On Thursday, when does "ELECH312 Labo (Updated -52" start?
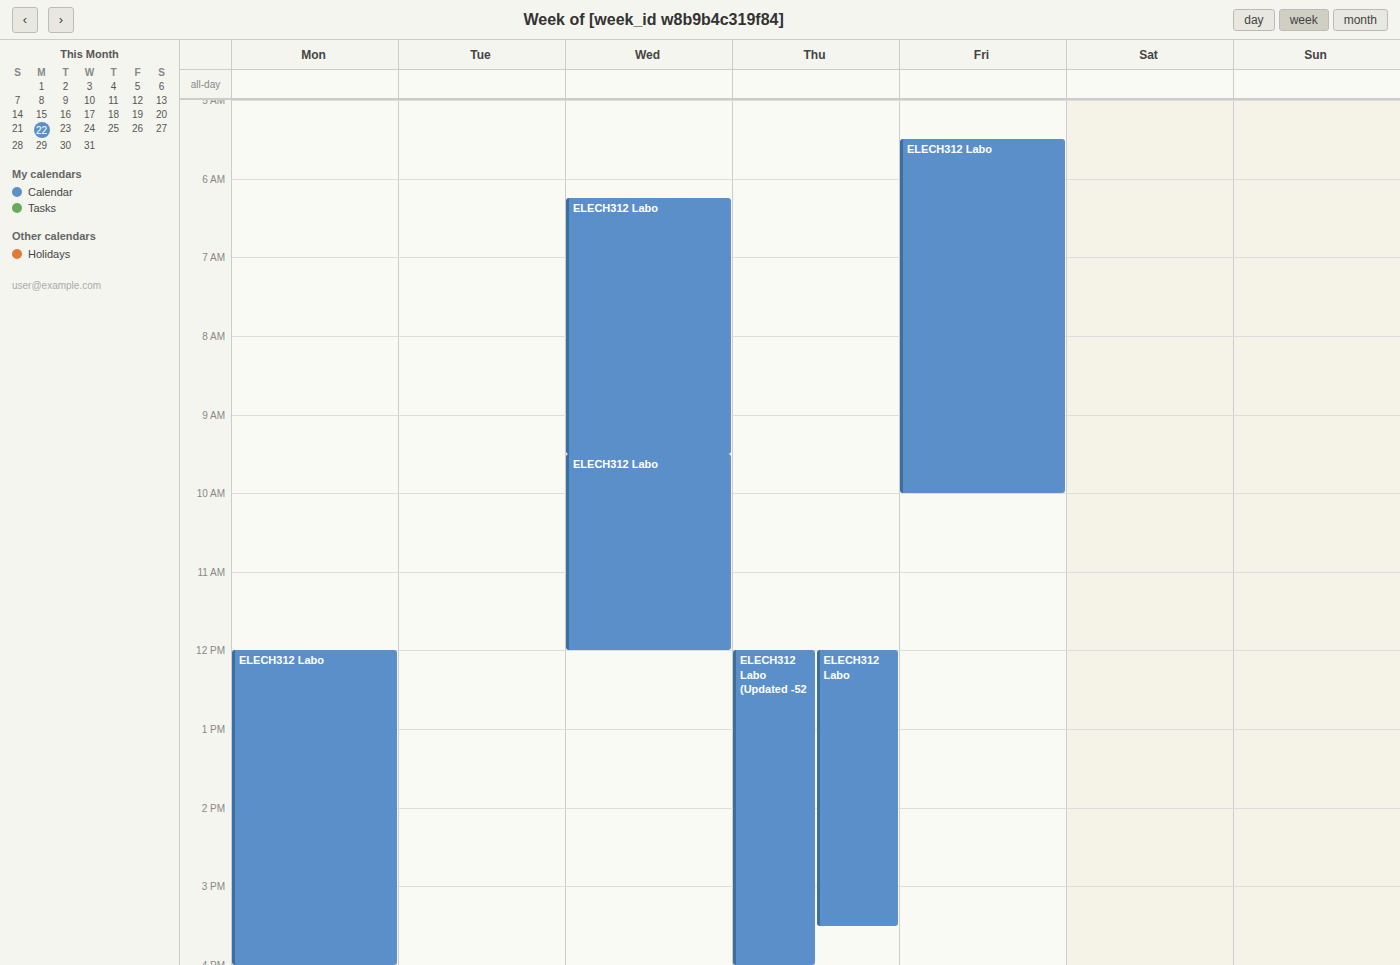
12:00 PM